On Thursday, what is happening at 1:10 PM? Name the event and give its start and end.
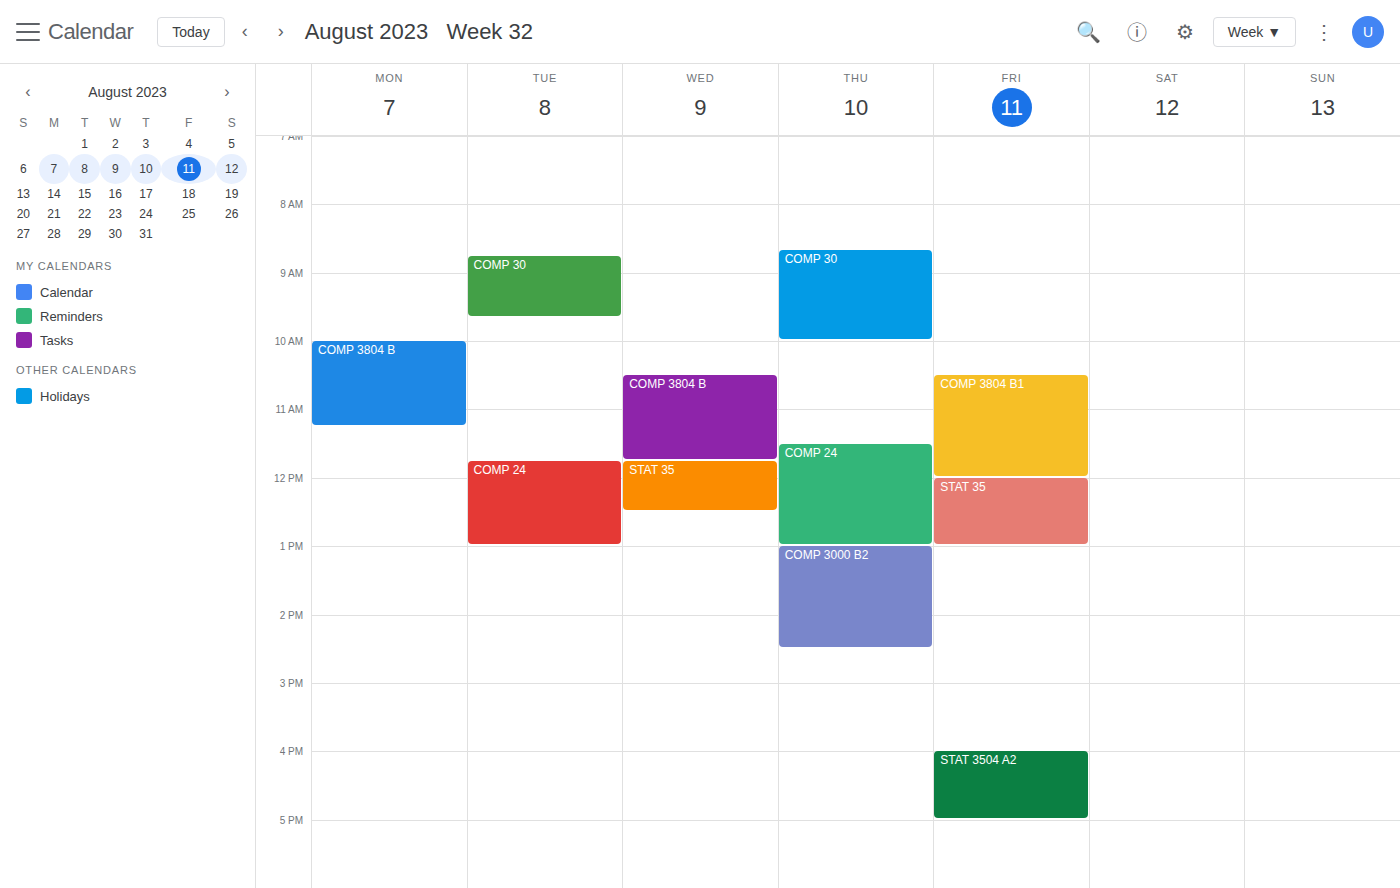
"COMP 3000 B2", 1:00 PM to 2:30 PM